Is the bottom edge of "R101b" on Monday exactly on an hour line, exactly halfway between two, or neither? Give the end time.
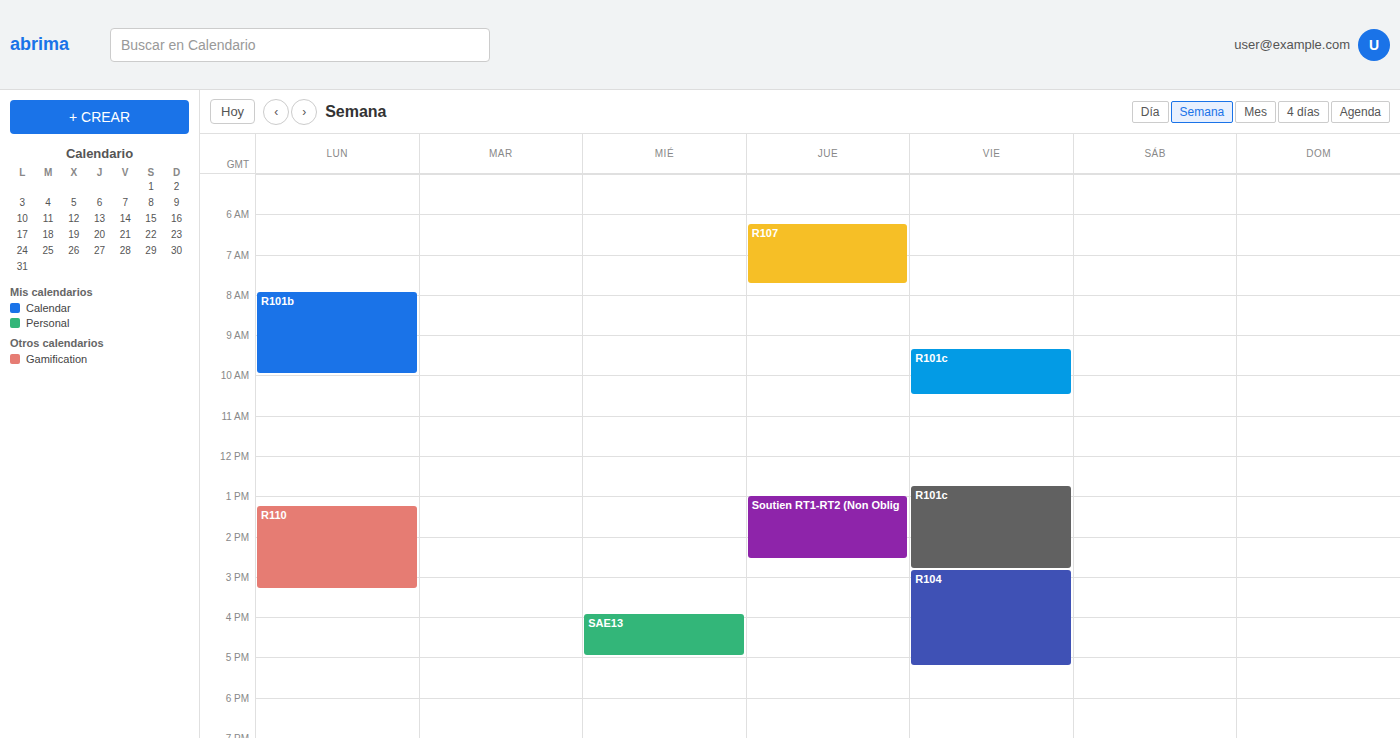
10:00 AM -- exactly on the 10 AM line.